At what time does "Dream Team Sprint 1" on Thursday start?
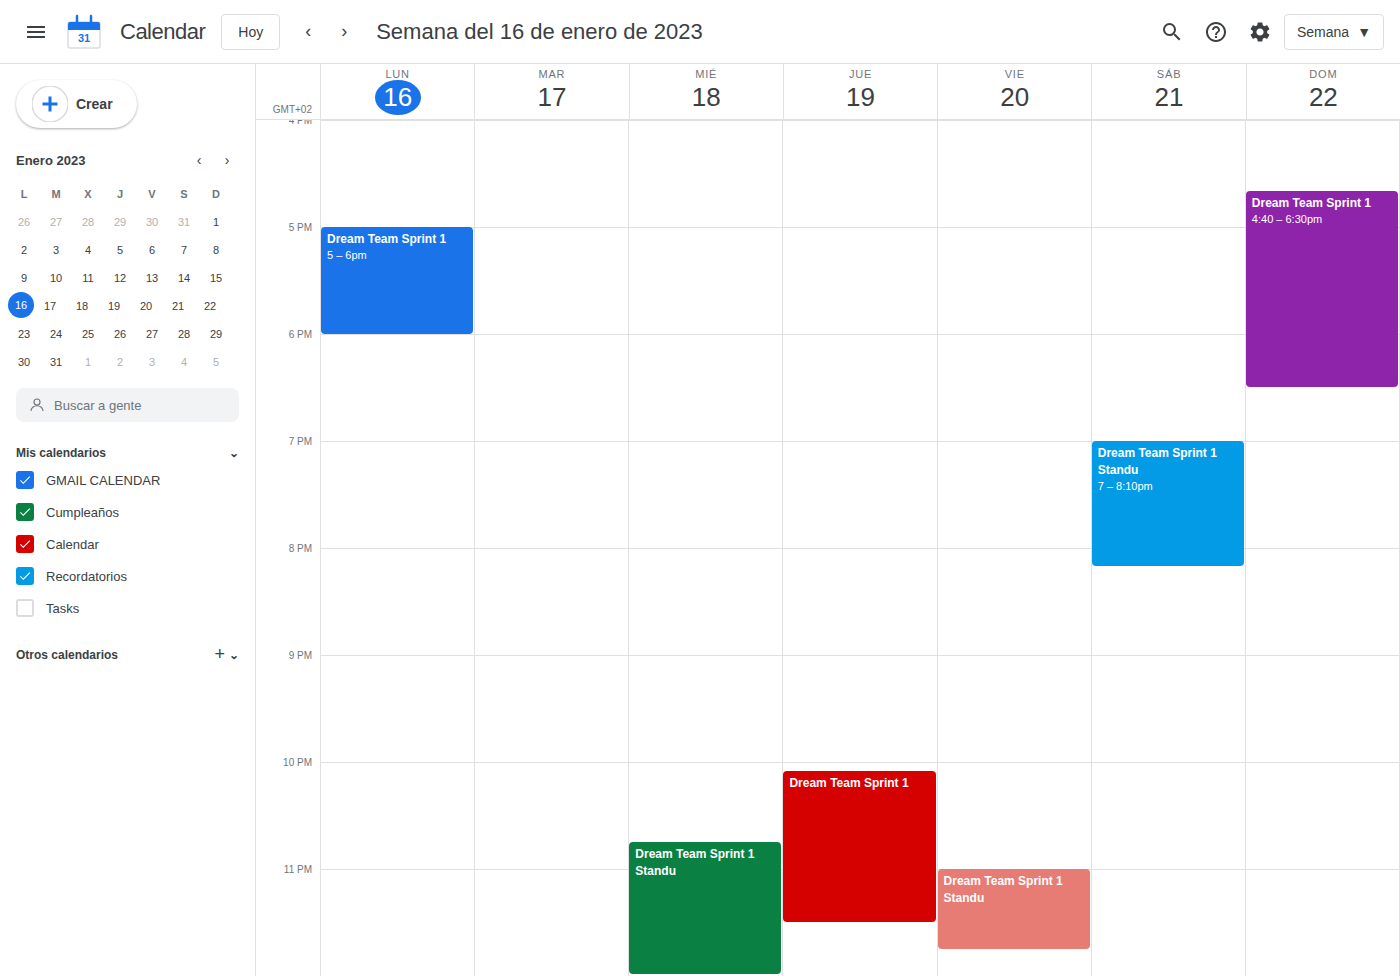
22:05